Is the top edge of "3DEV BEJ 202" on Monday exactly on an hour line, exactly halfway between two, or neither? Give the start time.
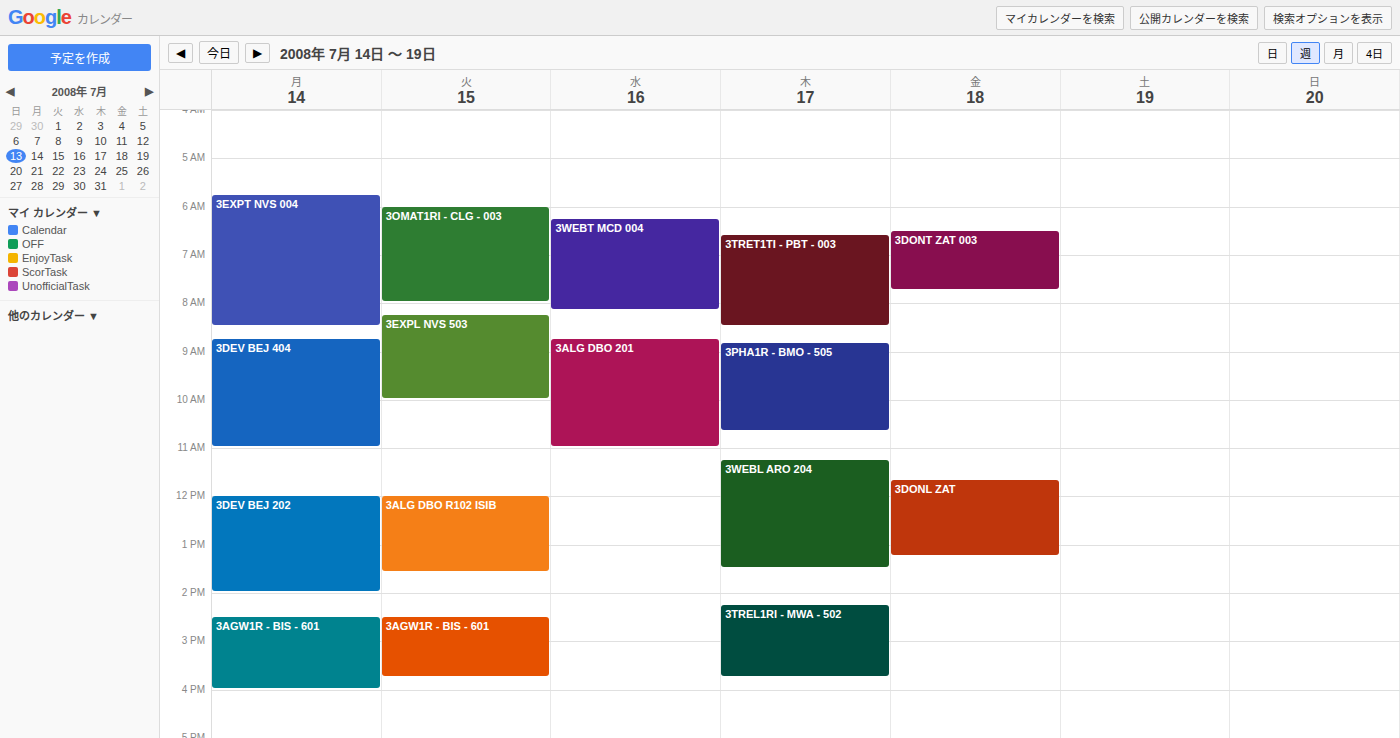
12:00 PM -- exactly on the 12 PM line.